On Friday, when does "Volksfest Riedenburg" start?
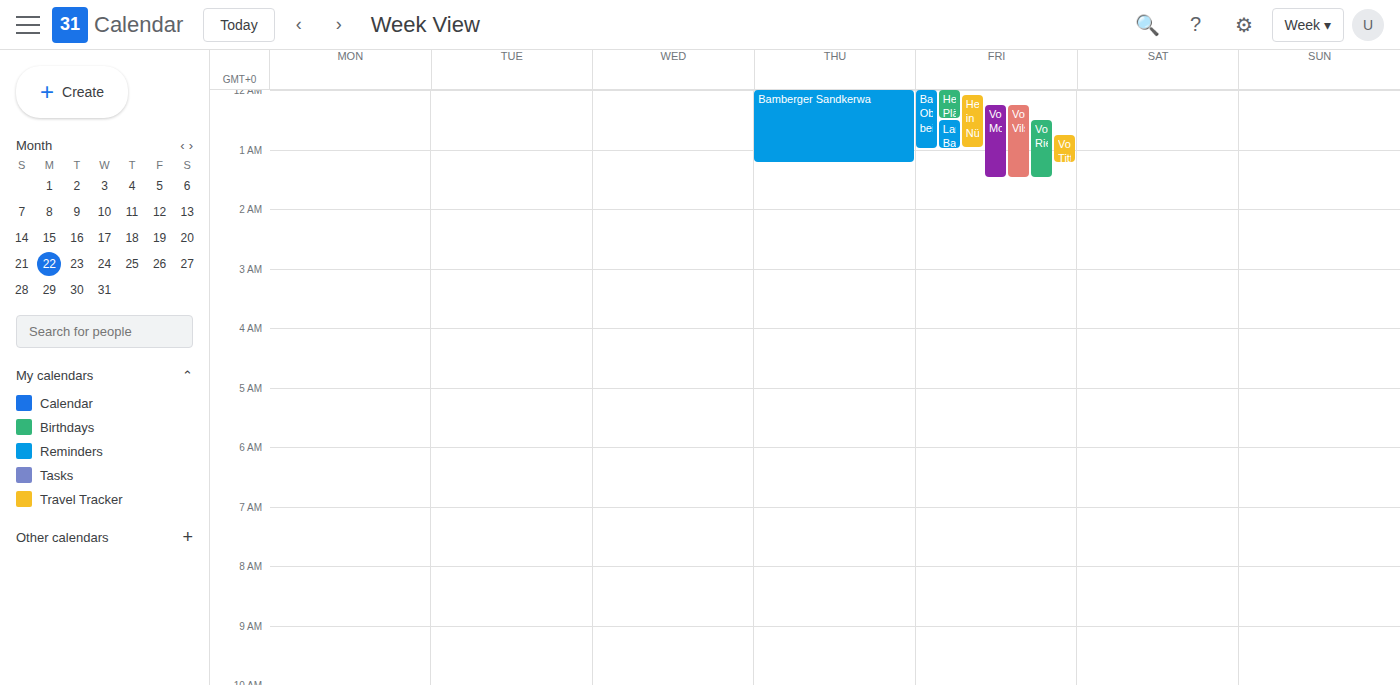
12:30 AM